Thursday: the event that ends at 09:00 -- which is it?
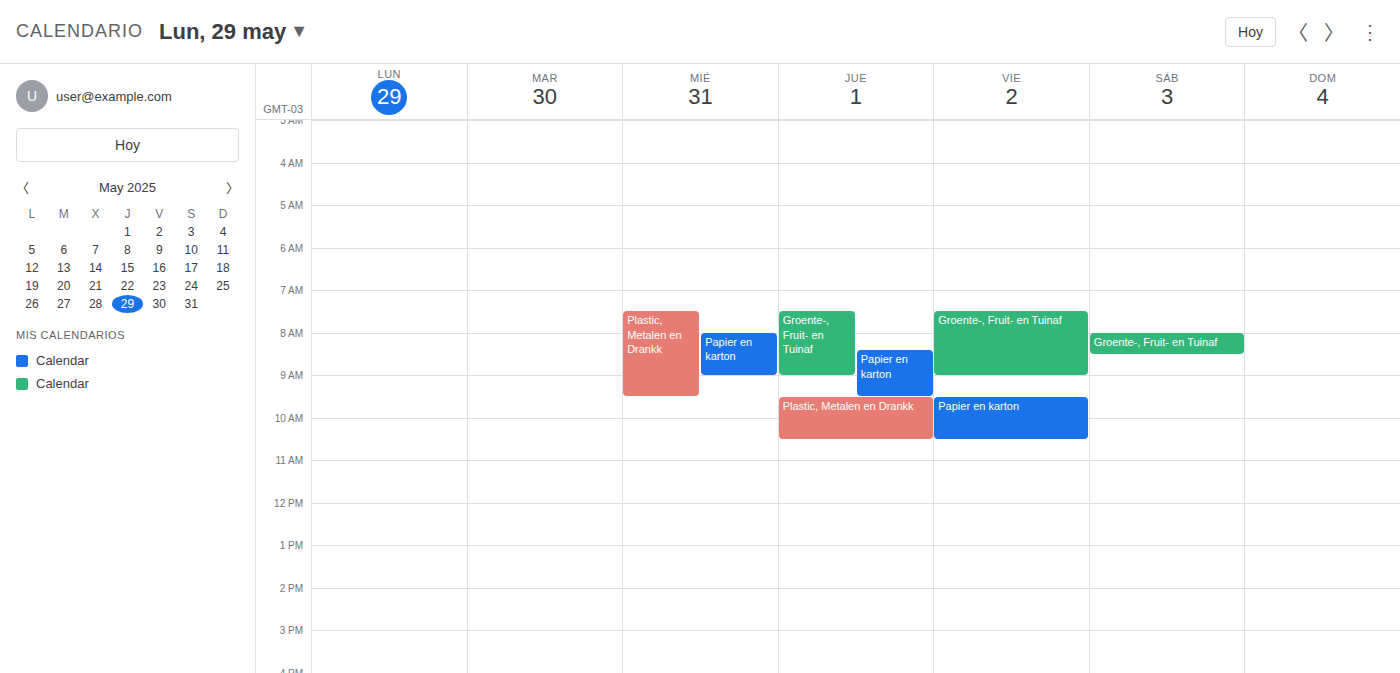
"Groente-, Fruit- en Tuinaf"